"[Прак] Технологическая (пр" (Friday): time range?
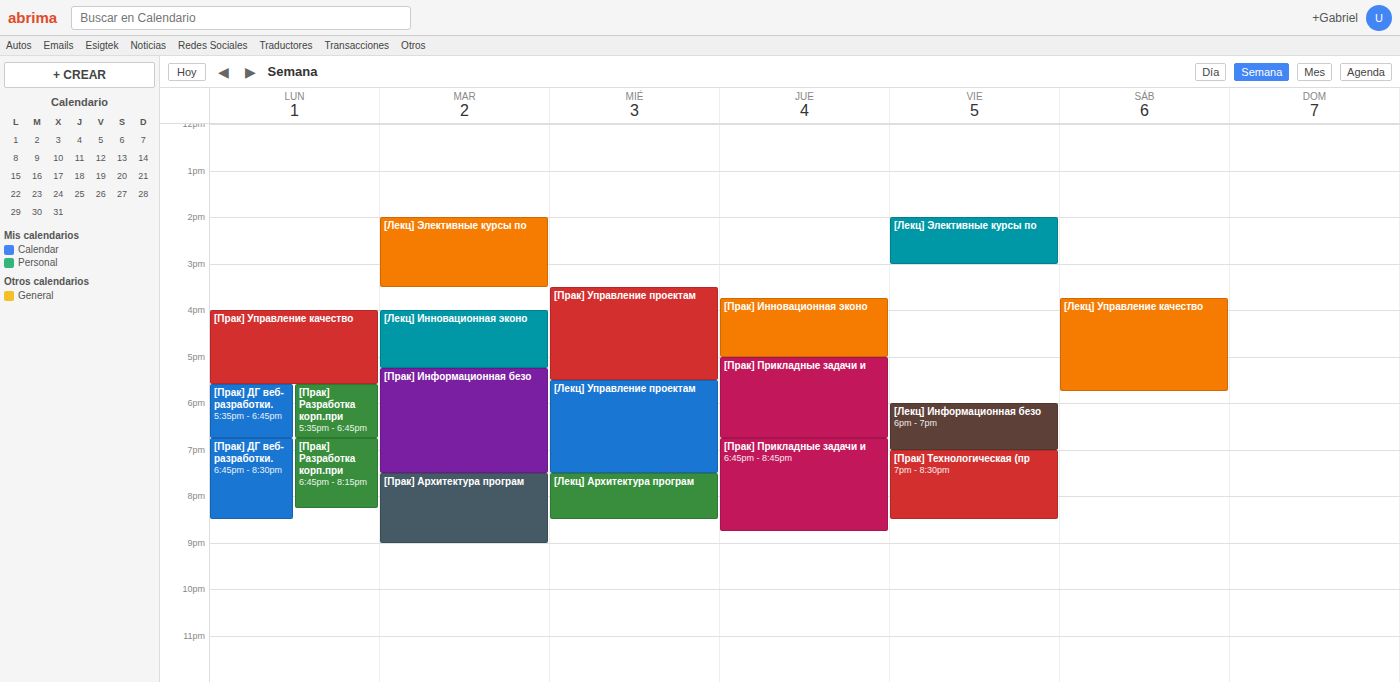
7:00 PM to 8:30 PM